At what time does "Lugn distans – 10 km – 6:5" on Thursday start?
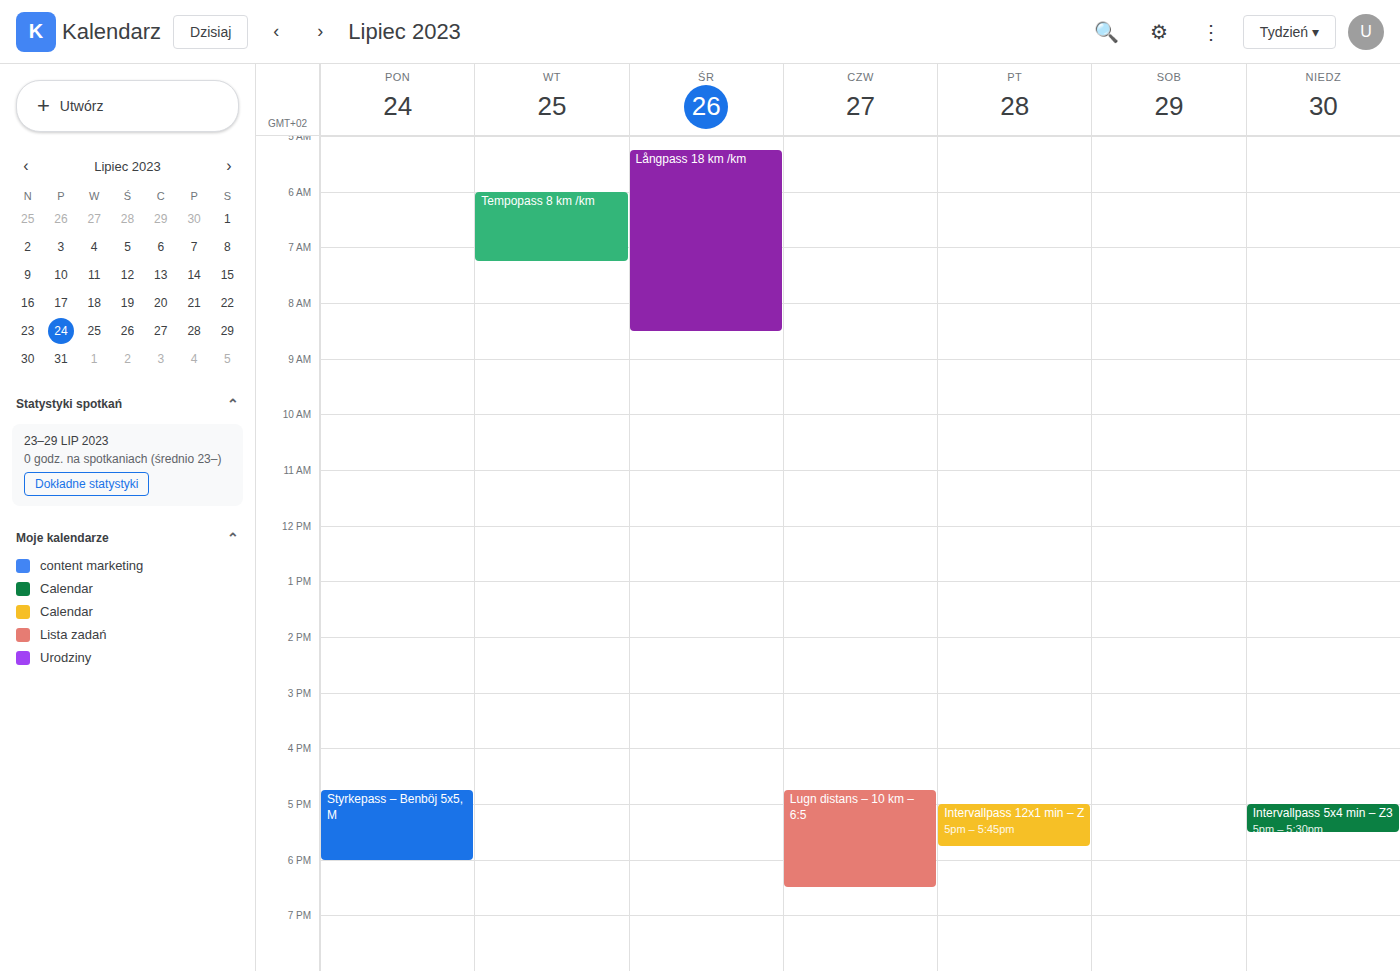
4:45 PM